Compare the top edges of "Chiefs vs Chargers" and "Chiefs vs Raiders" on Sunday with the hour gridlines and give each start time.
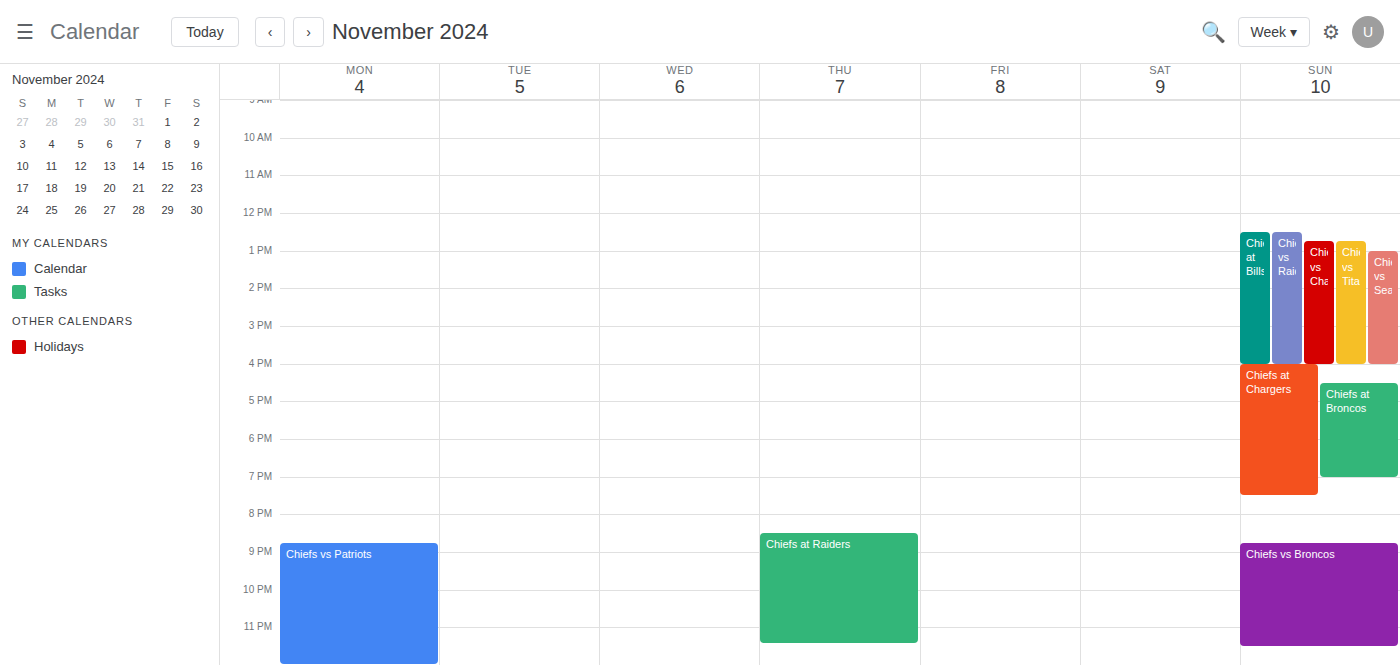
"Chiefs vs Chargers": 12:45 PM, neither: three quarters of the way from the 12 PM line to the 1 PM line. "Chiefs vs Raiders": 12:30 PM, halfway between the 12 PM and 1 PM lines.